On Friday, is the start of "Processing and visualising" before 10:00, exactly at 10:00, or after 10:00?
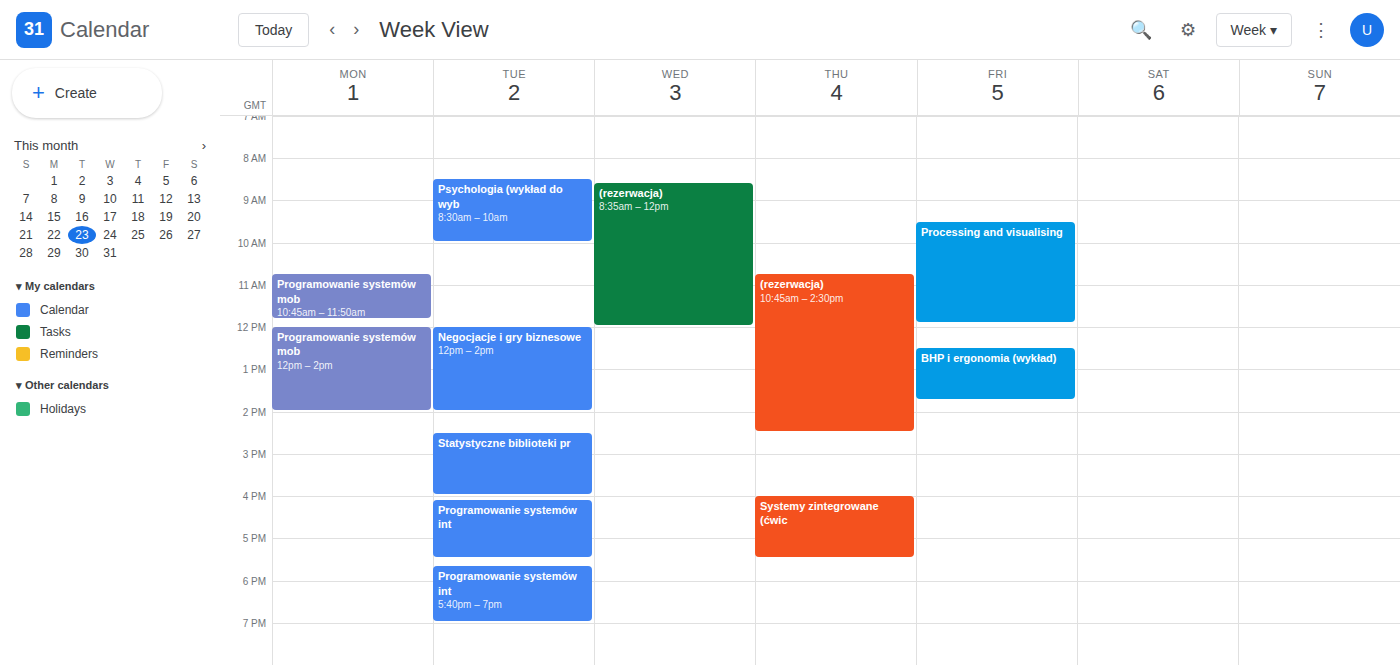
09:30 -- before 10:00, 30 minutes above the 10:00 line.